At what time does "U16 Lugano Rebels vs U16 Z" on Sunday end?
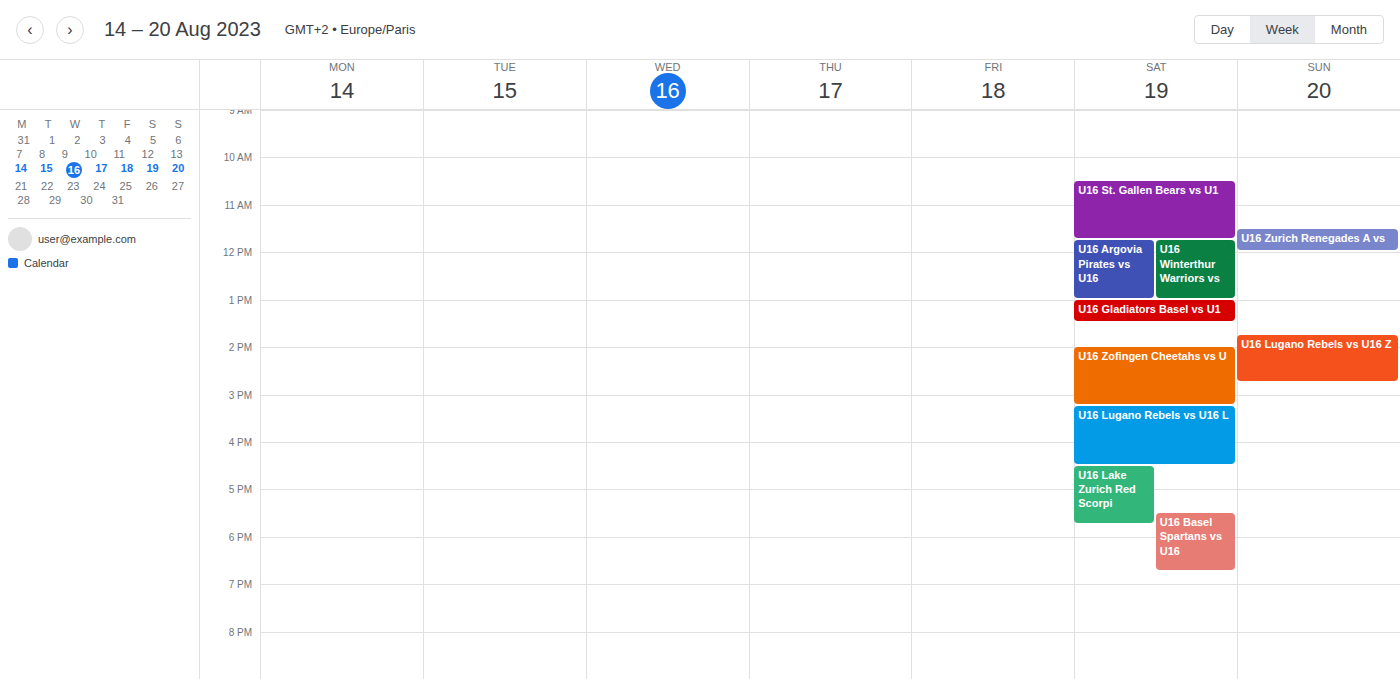
2:45 PM